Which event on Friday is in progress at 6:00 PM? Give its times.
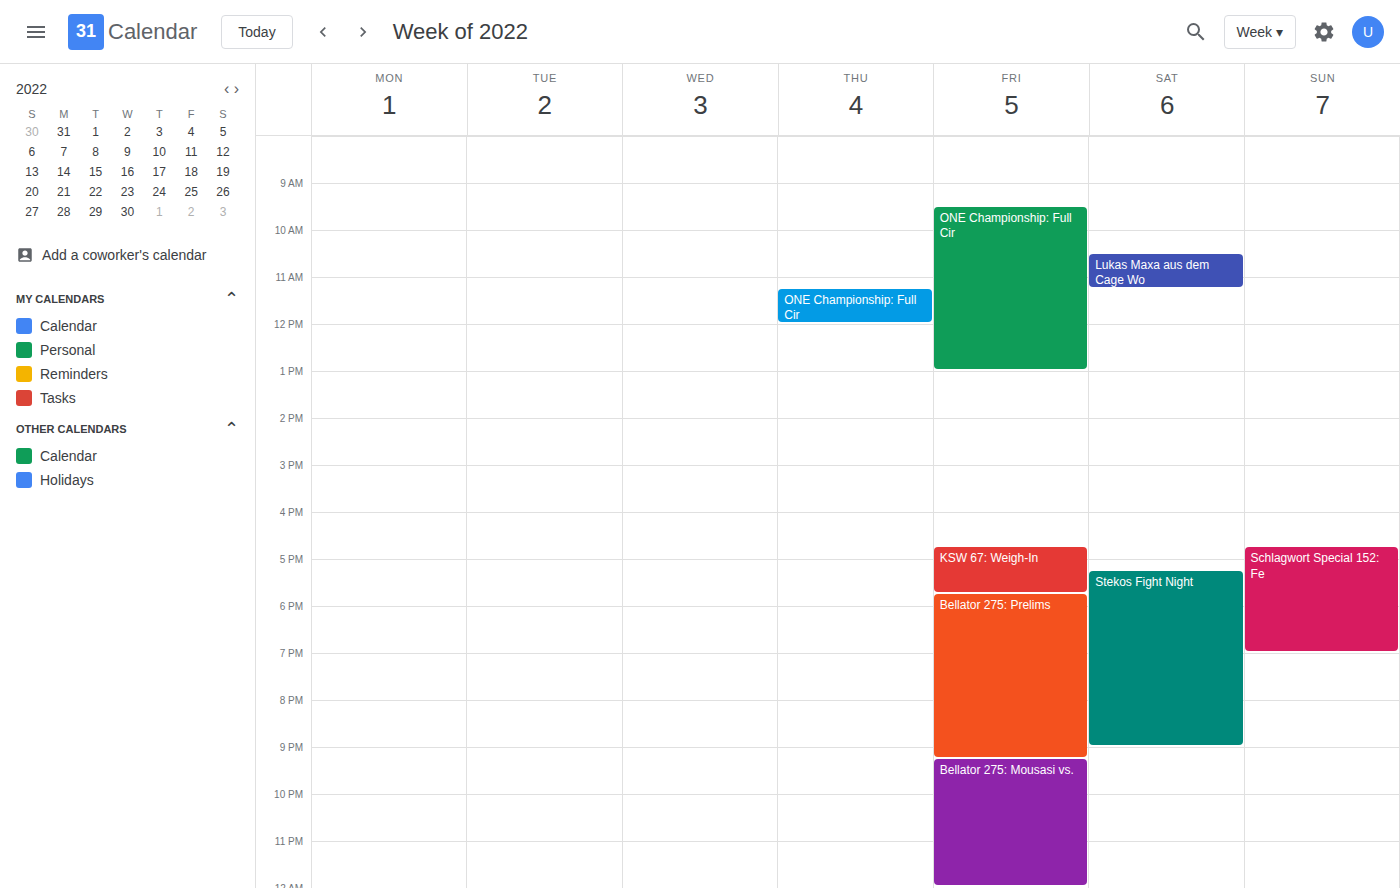
"Bellator 275: Prelims", 5:45 PM to 9:15 PM